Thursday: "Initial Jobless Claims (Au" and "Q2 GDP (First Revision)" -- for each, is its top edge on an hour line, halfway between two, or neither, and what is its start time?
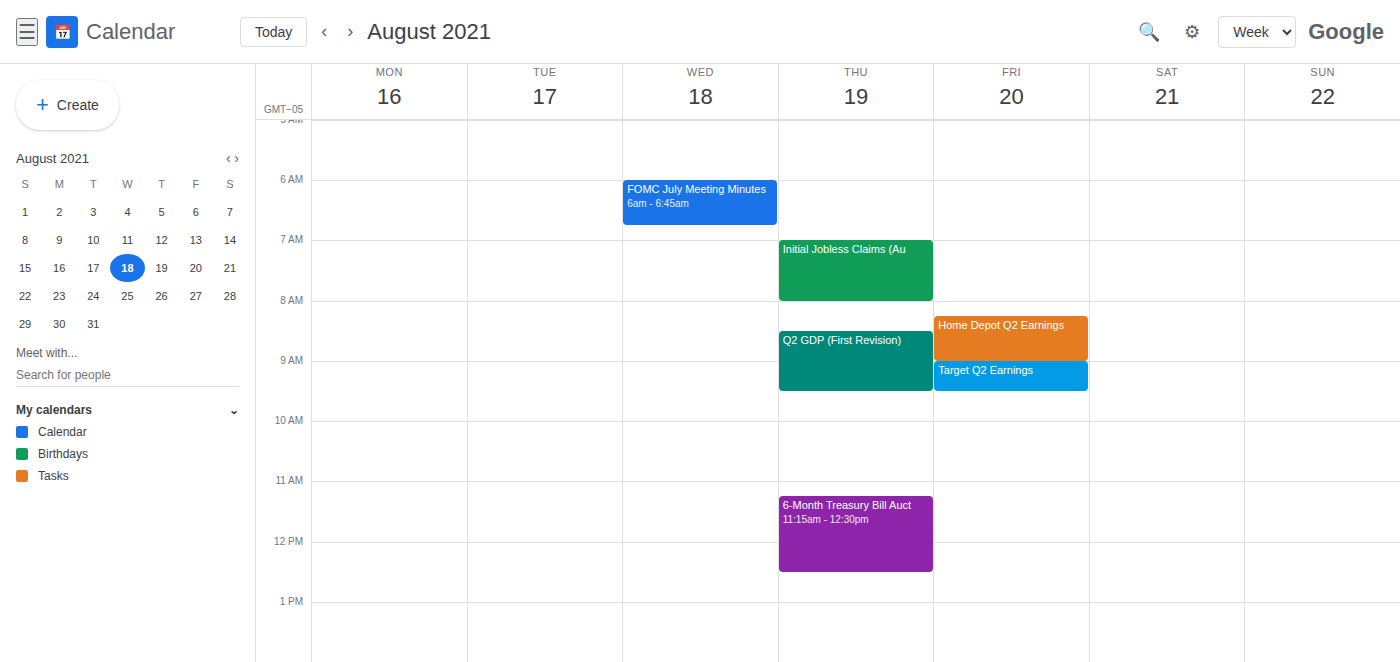
"Initial Jobless Claims (Au": 7:00 AM, exactly on the 7 AM line. "Q2 GDP (First Revision)": 8:30 AM, halfway between the 8 AM and 9 AM lines.